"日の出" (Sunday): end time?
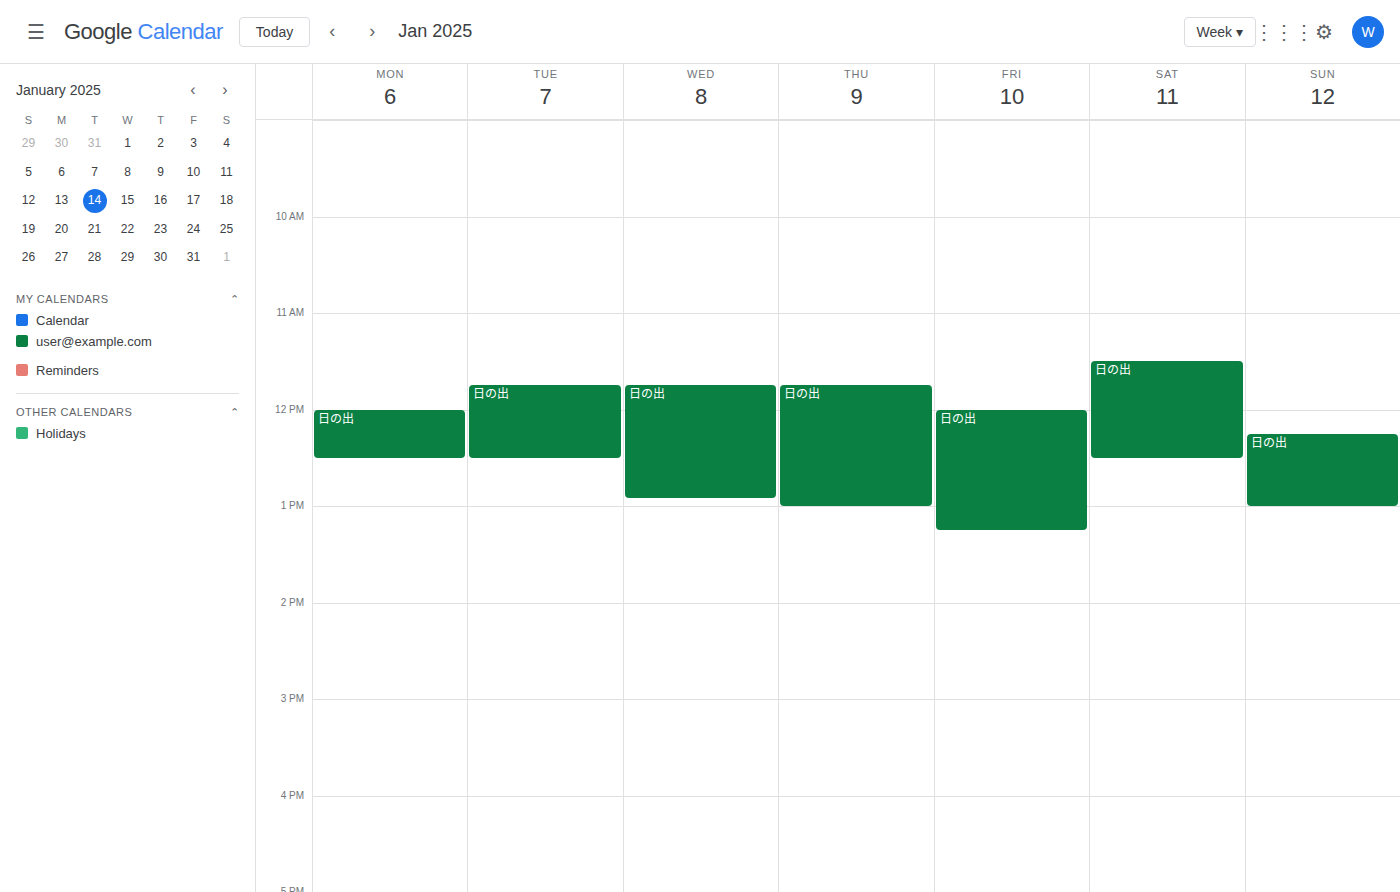
1:00 PM